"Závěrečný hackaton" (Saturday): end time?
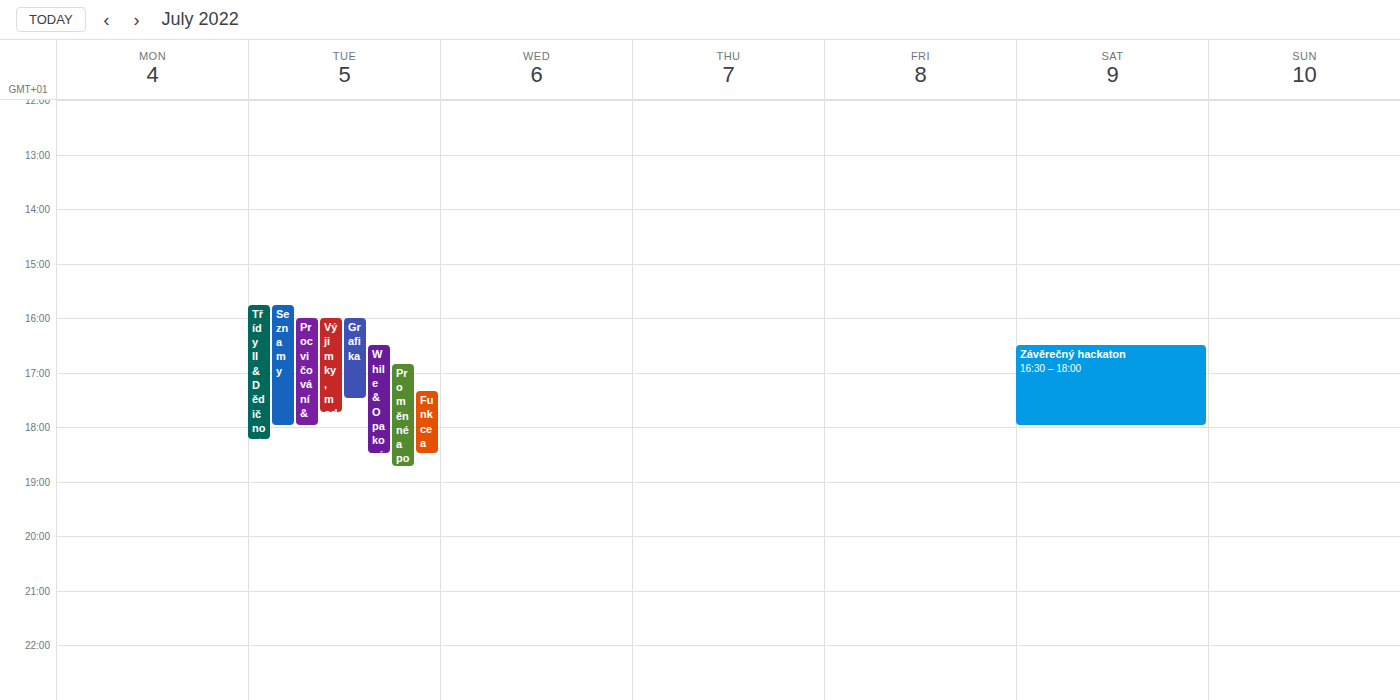
6:00 PM